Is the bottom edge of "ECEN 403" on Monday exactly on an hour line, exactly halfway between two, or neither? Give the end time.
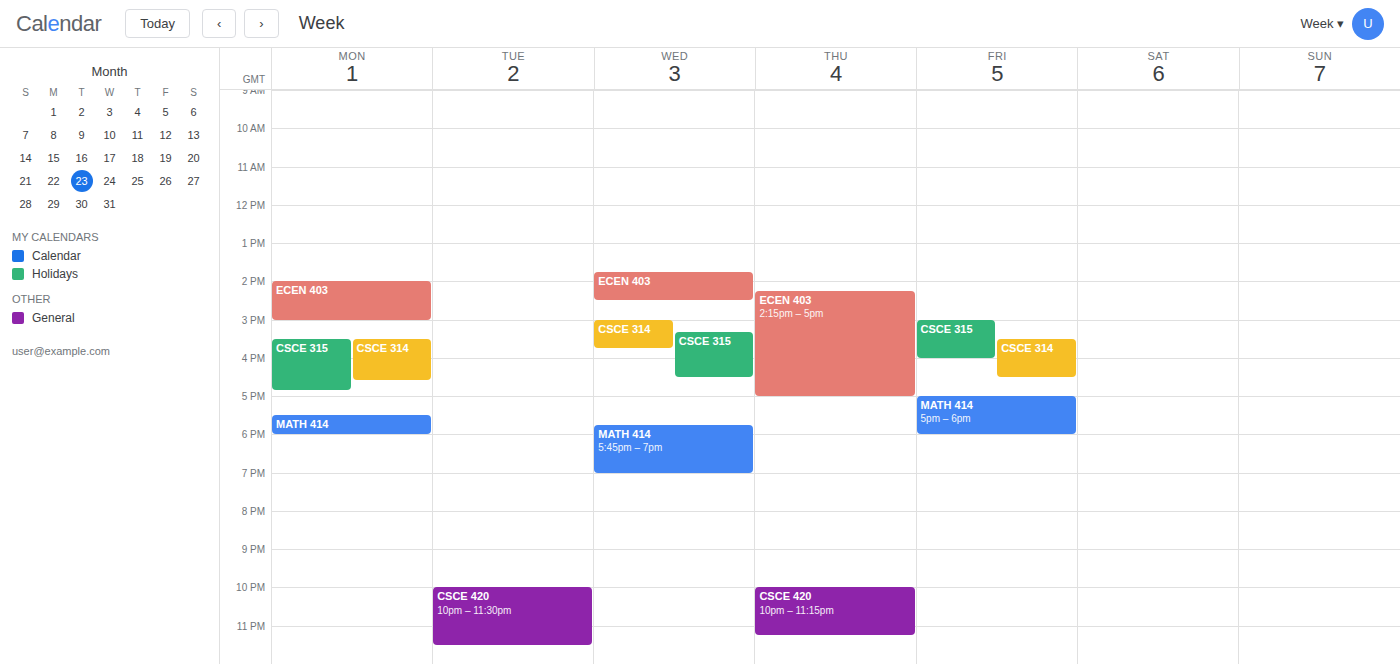
3:00 PM -- exactly on the 3 PM line.